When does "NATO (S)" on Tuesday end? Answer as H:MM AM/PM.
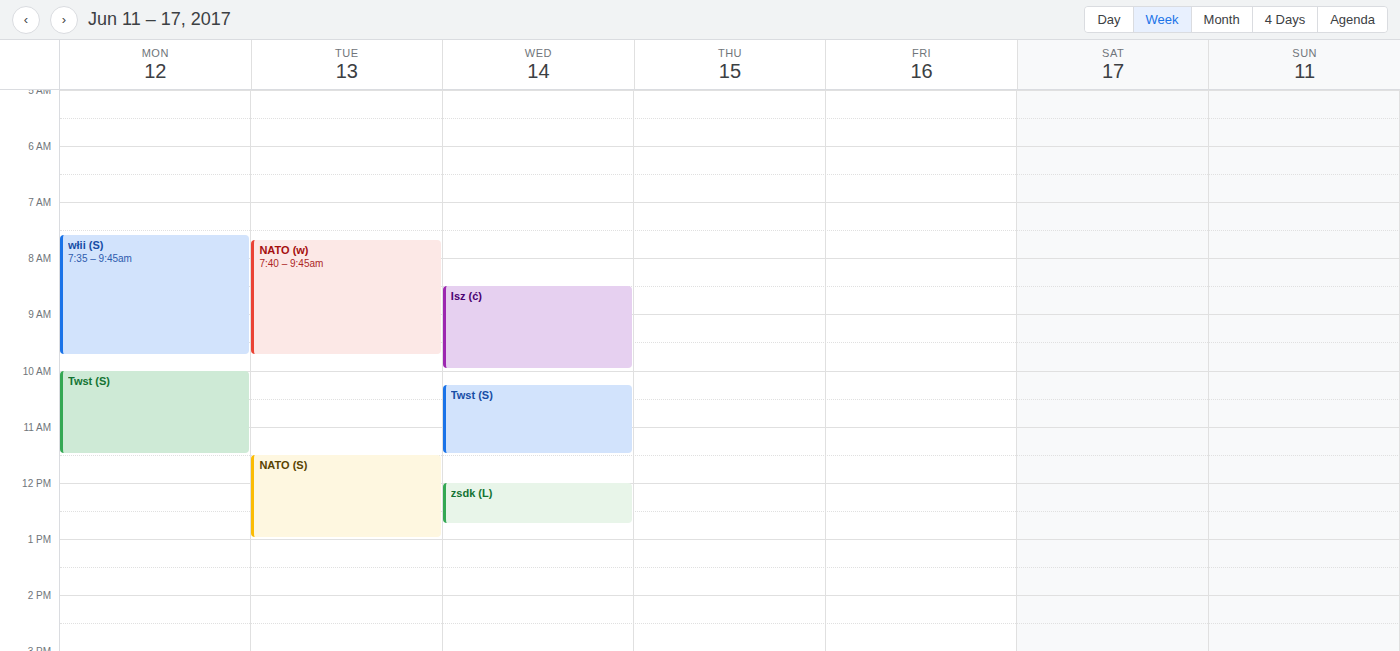
1:00 PM